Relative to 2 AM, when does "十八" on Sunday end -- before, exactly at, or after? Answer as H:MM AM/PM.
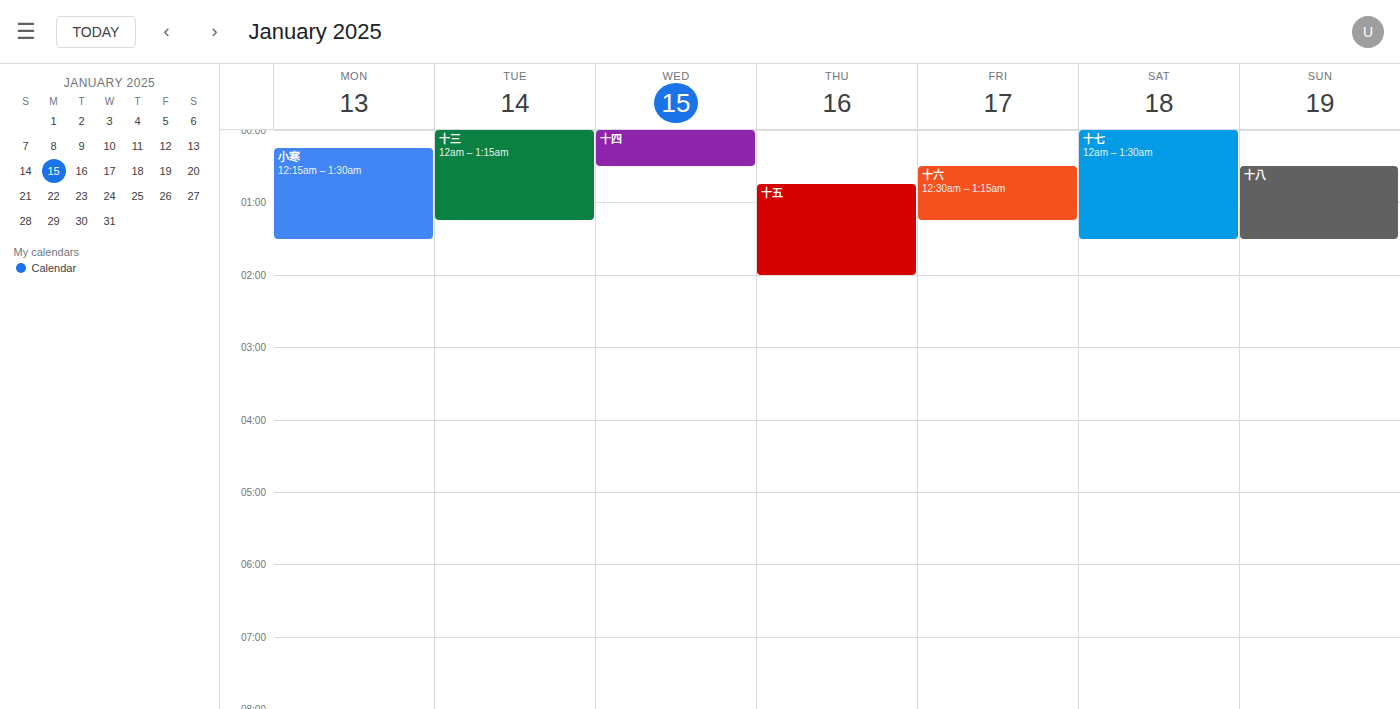
1:30 AM -- before 2 AM, 30 minutes above the 2 AM line.